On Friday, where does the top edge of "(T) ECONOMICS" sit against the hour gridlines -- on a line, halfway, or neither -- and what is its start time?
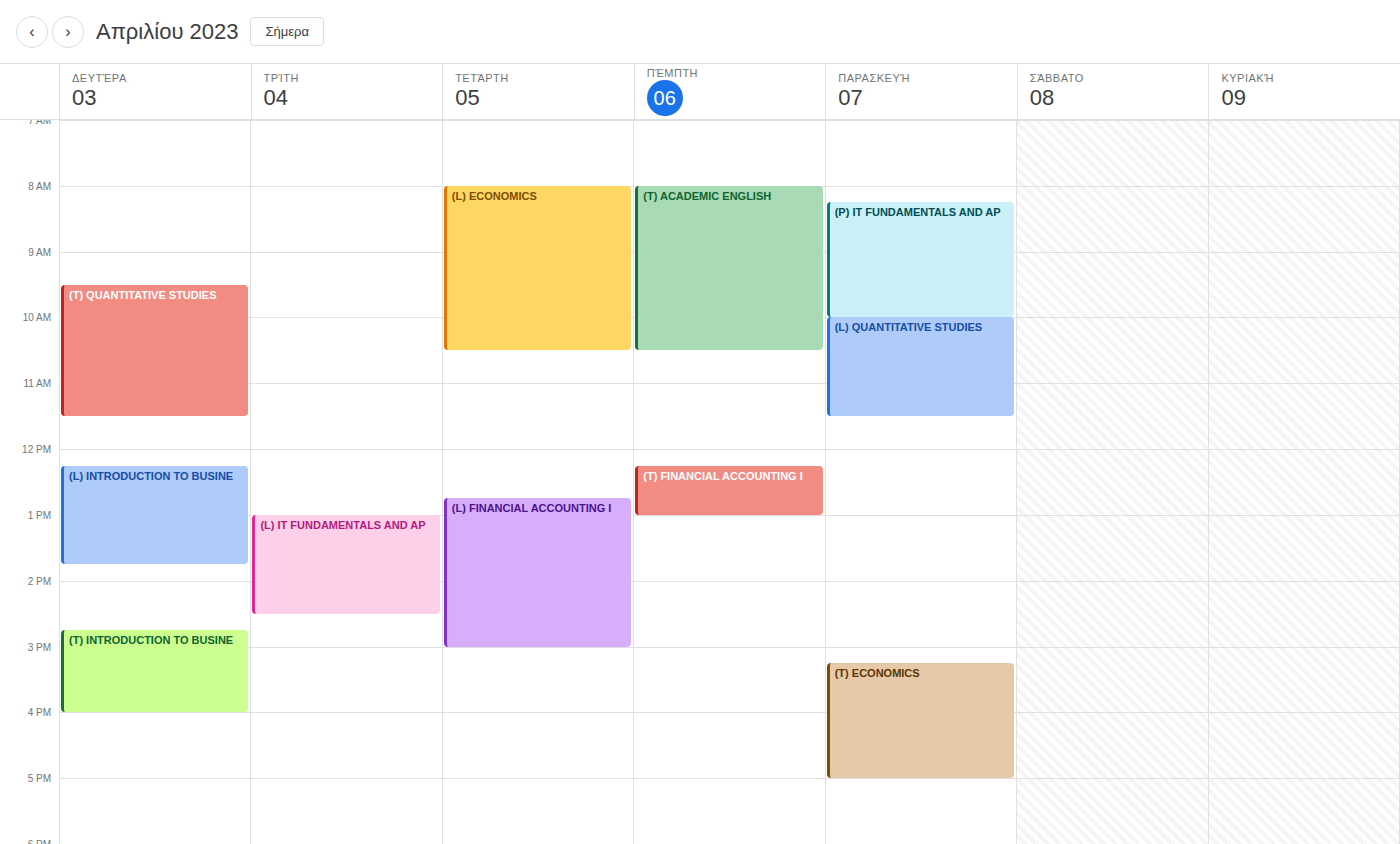
3:15 PM -- neither: a quarter of the way from the 3 PM line to the 4 PM line.